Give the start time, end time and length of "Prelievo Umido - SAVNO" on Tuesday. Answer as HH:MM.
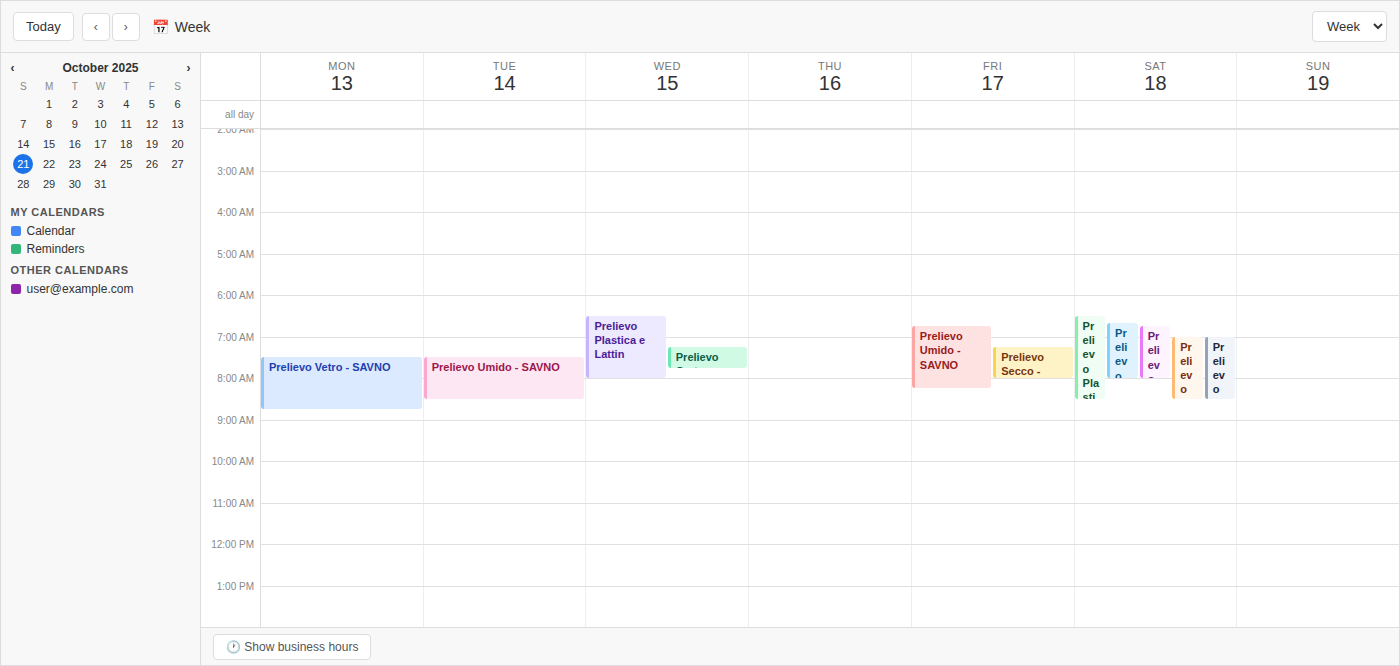
07:30 to 08:30, 1 hour